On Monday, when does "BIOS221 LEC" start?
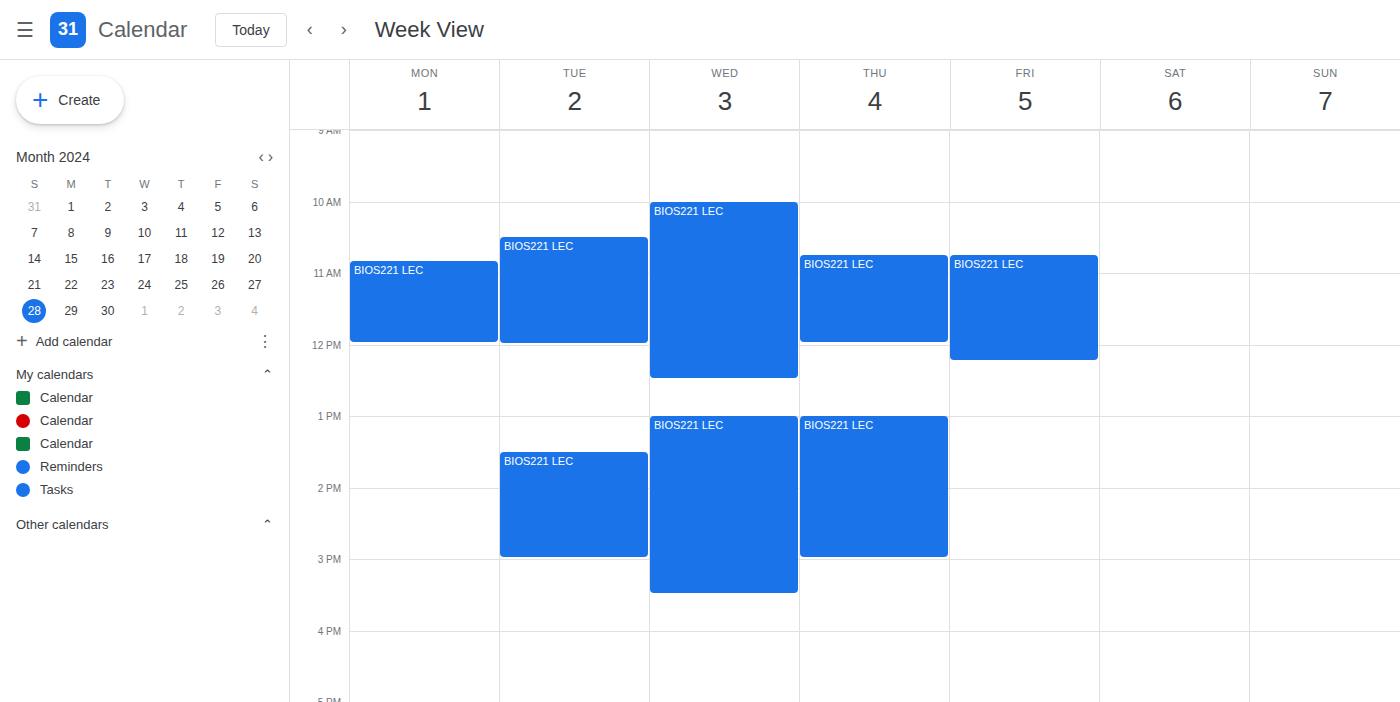
10:50 AM